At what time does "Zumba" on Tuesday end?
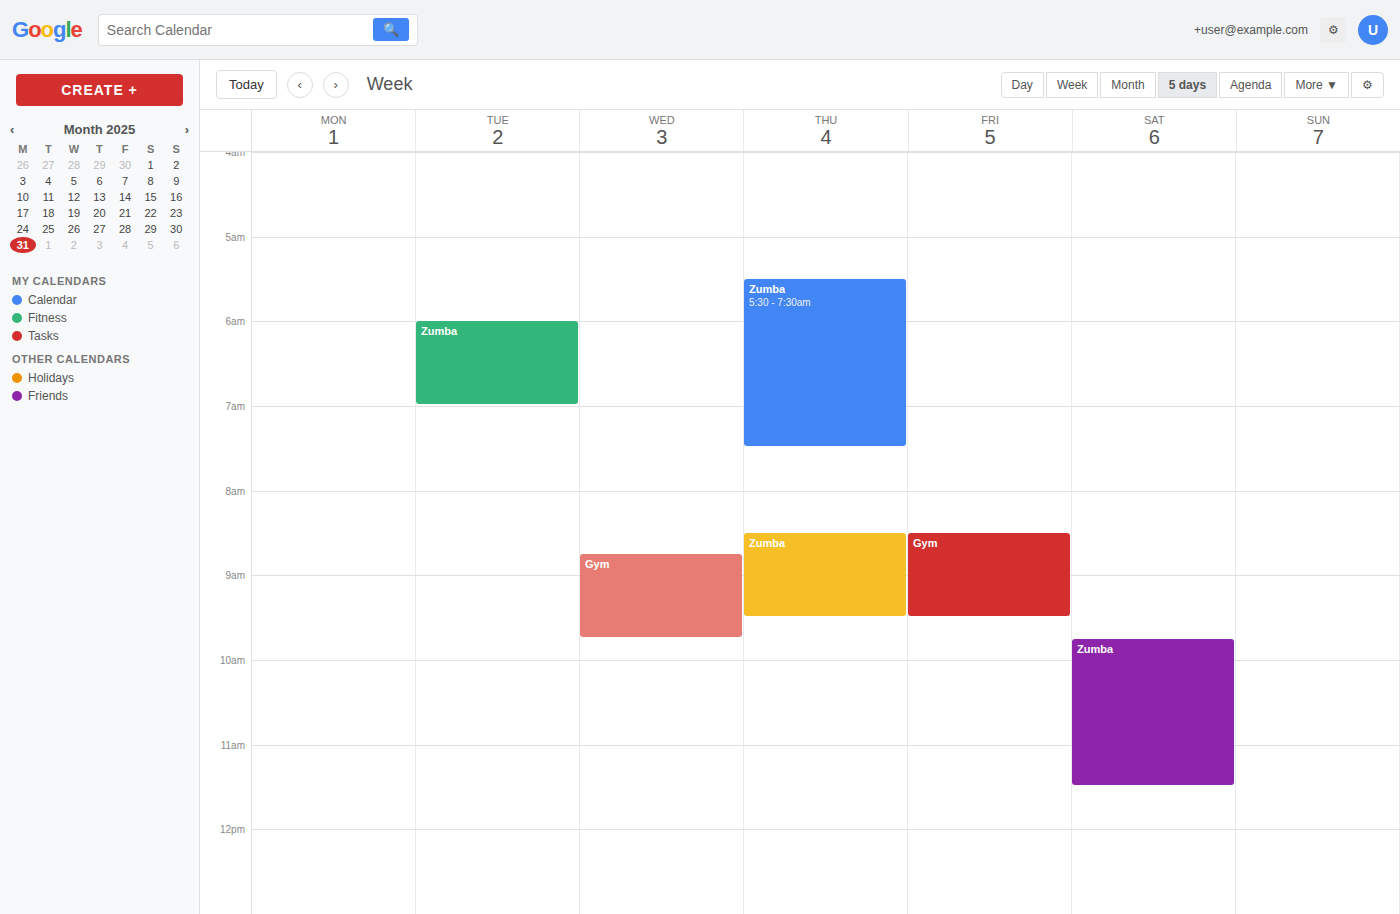
7:00 AM